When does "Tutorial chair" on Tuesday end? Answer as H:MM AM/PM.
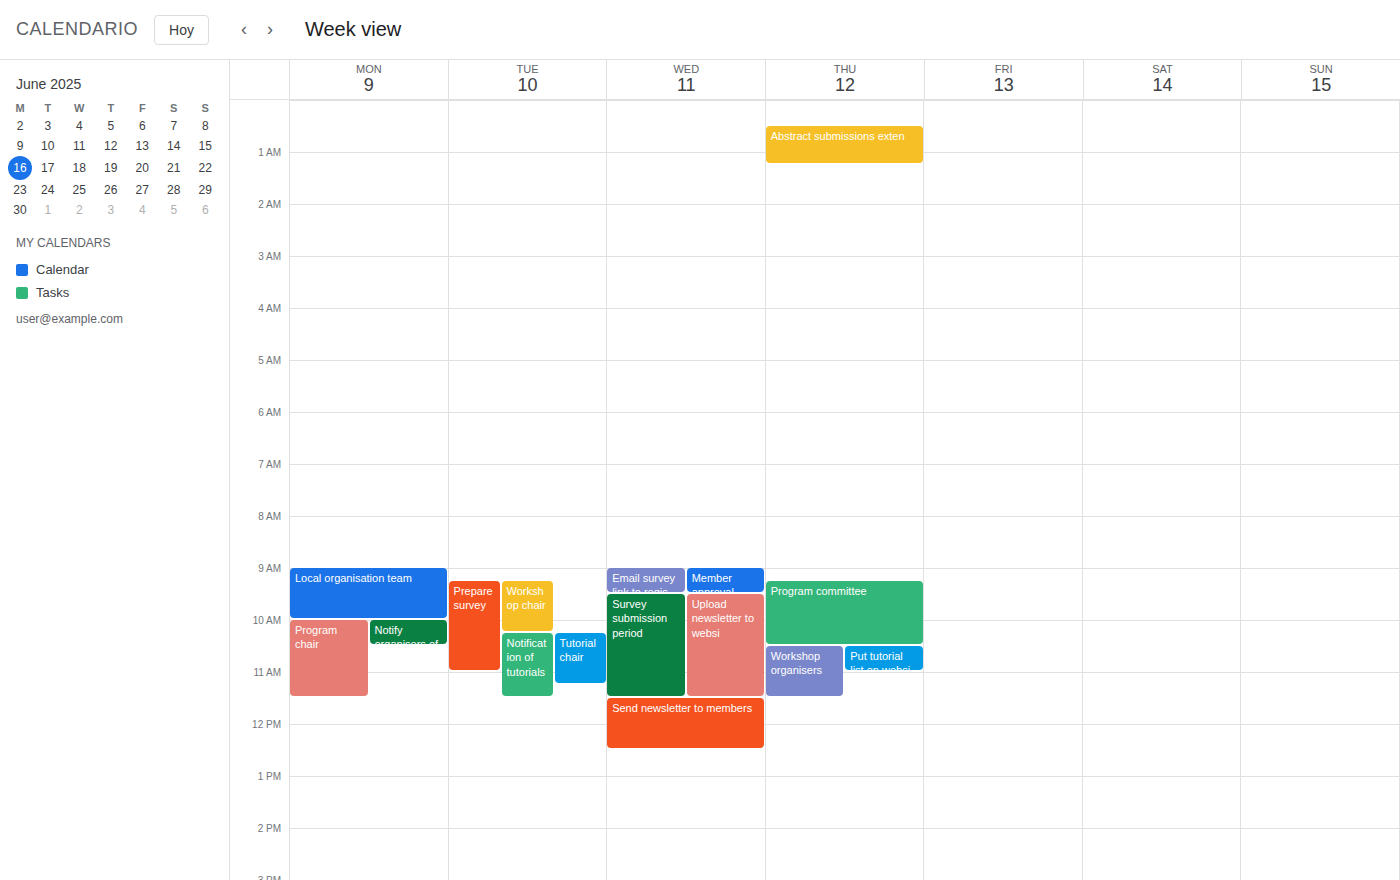
11:15 AM